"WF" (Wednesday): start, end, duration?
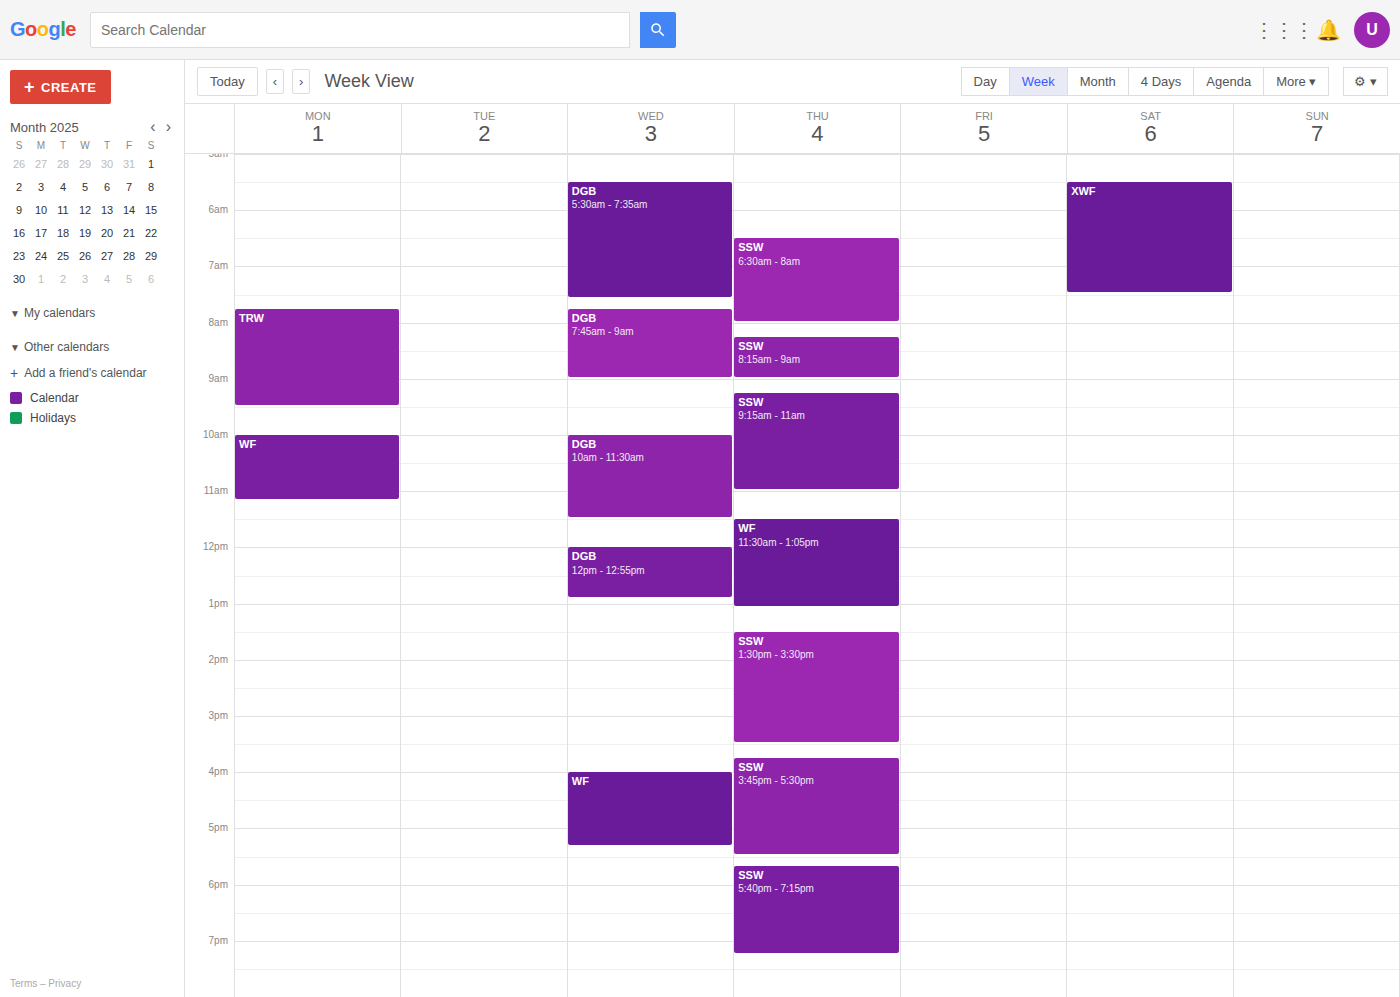
4:00 PM to 5:20 PM, 1 hour 20 minutes